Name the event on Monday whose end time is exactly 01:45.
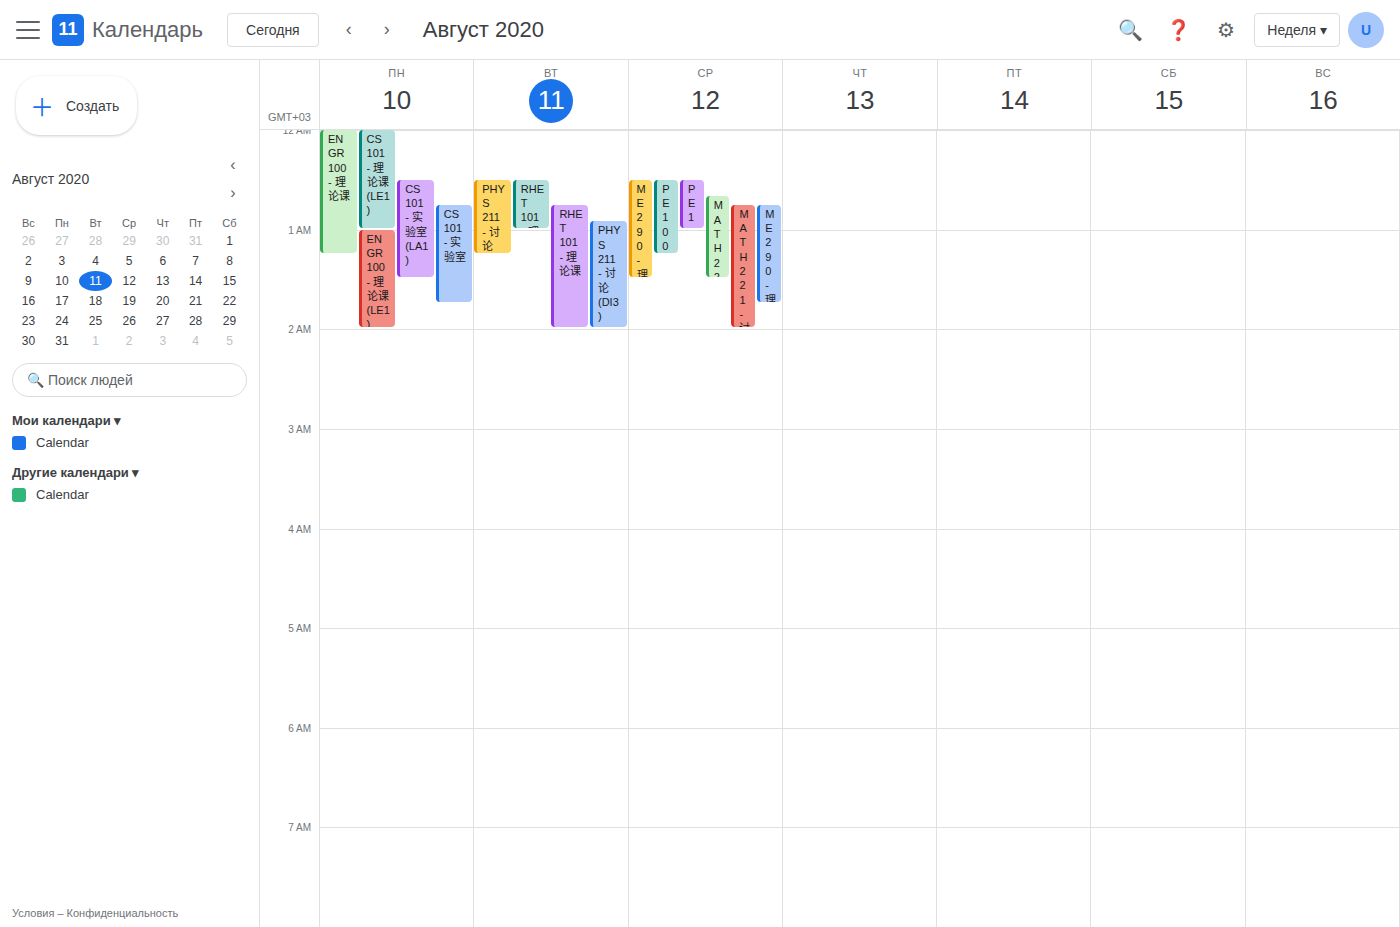
"CS 101 - 实验室"